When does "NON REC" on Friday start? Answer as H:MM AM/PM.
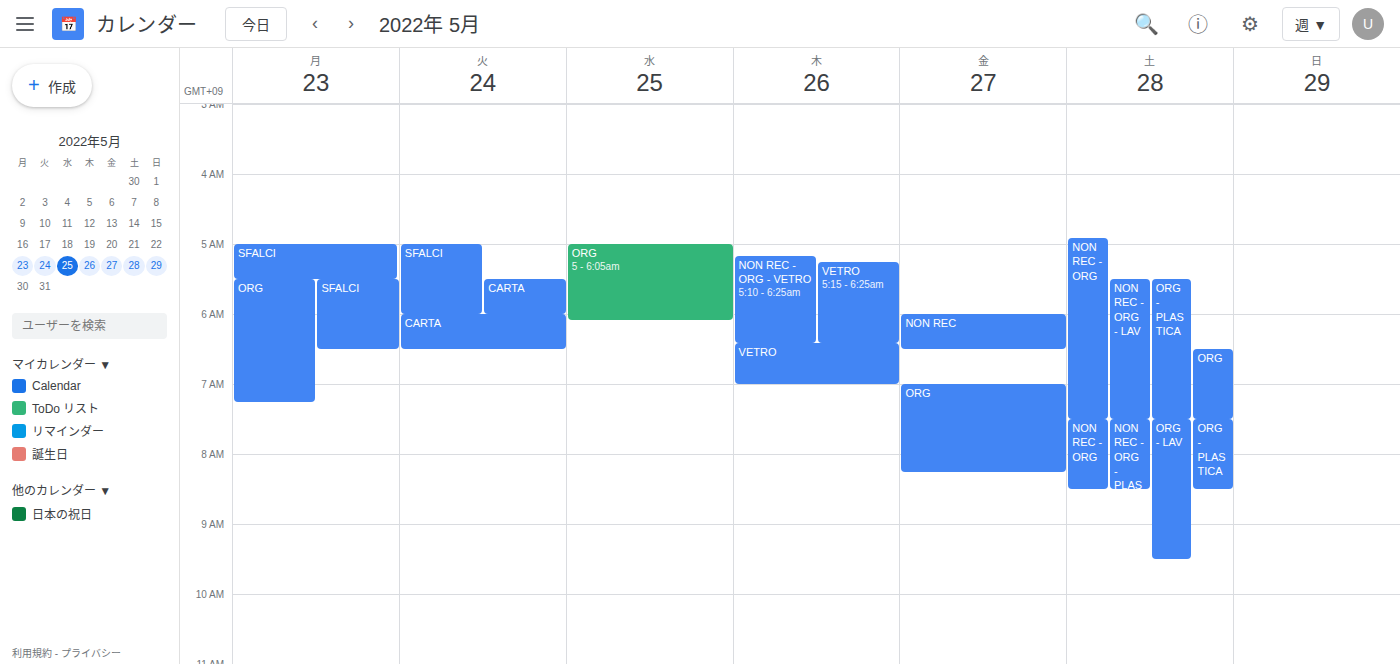
6:00 AM